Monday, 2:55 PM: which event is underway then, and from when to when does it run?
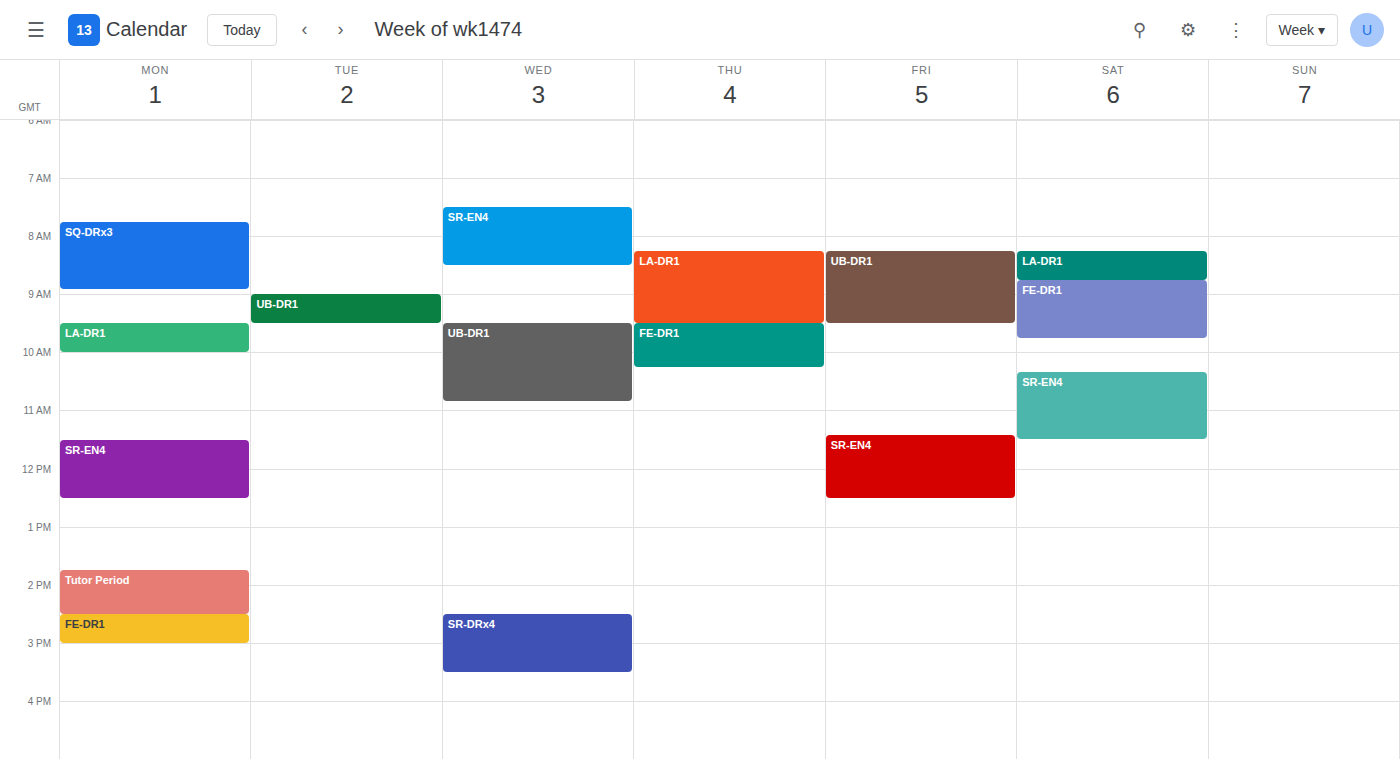
"FE-DR1", 2:30 PM to 3:00 PM